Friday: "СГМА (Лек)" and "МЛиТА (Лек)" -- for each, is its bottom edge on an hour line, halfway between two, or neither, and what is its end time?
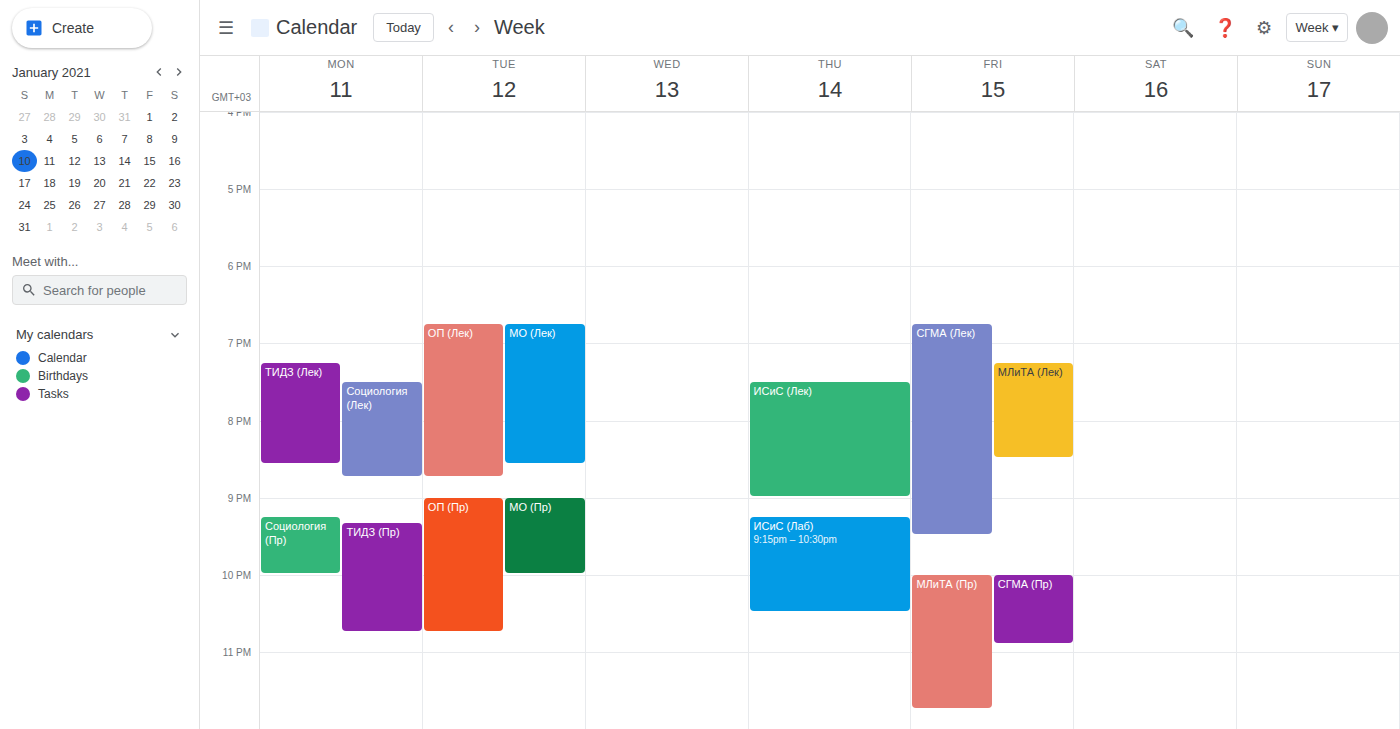
"СГМА (Лек)": 9:30 PM, halfway between the 9 PM and 10 PM lines. "МЛиТА (Лек)": 8:30 PM, halfway between the 8 PM and 9 PM lines.